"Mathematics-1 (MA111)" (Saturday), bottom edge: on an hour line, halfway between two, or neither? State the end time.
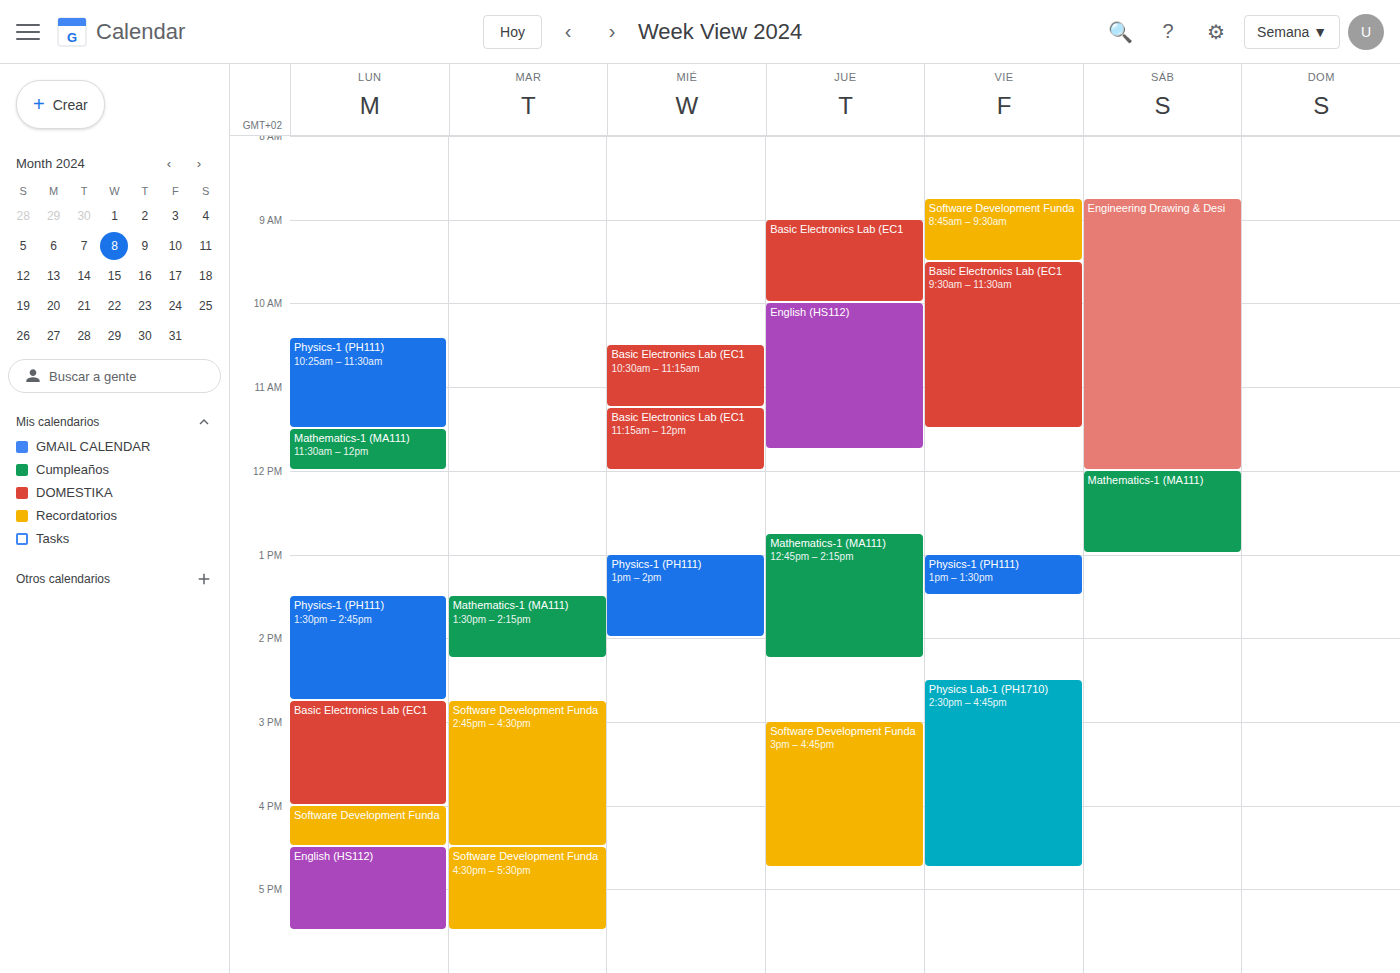
13:00 -- exactly on the 13:00 line.